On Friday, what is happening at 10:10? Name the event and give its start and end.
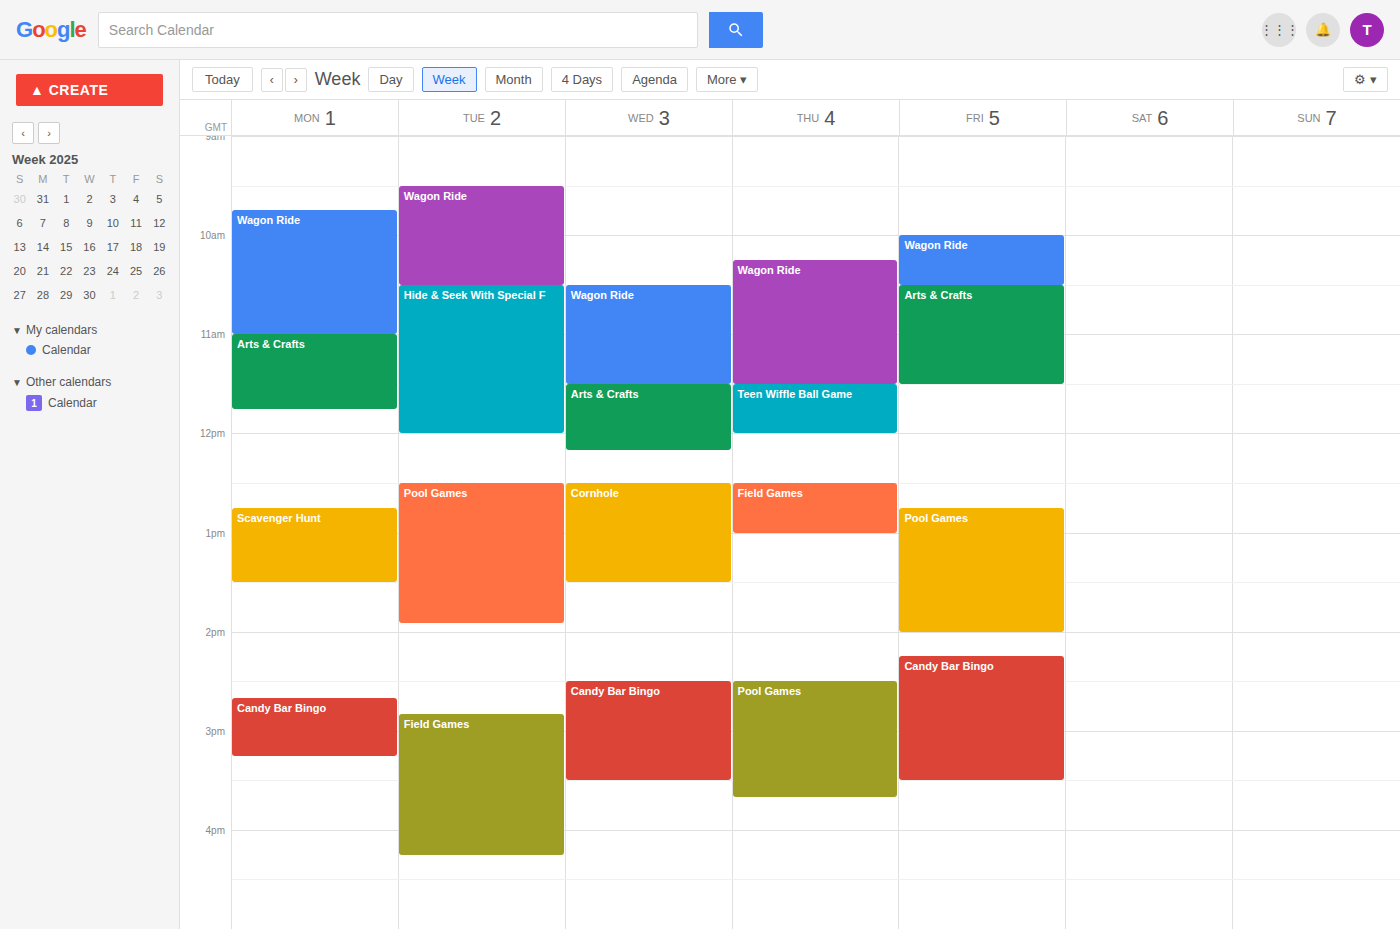
"Wagon Ride", 10:00 to 10:30